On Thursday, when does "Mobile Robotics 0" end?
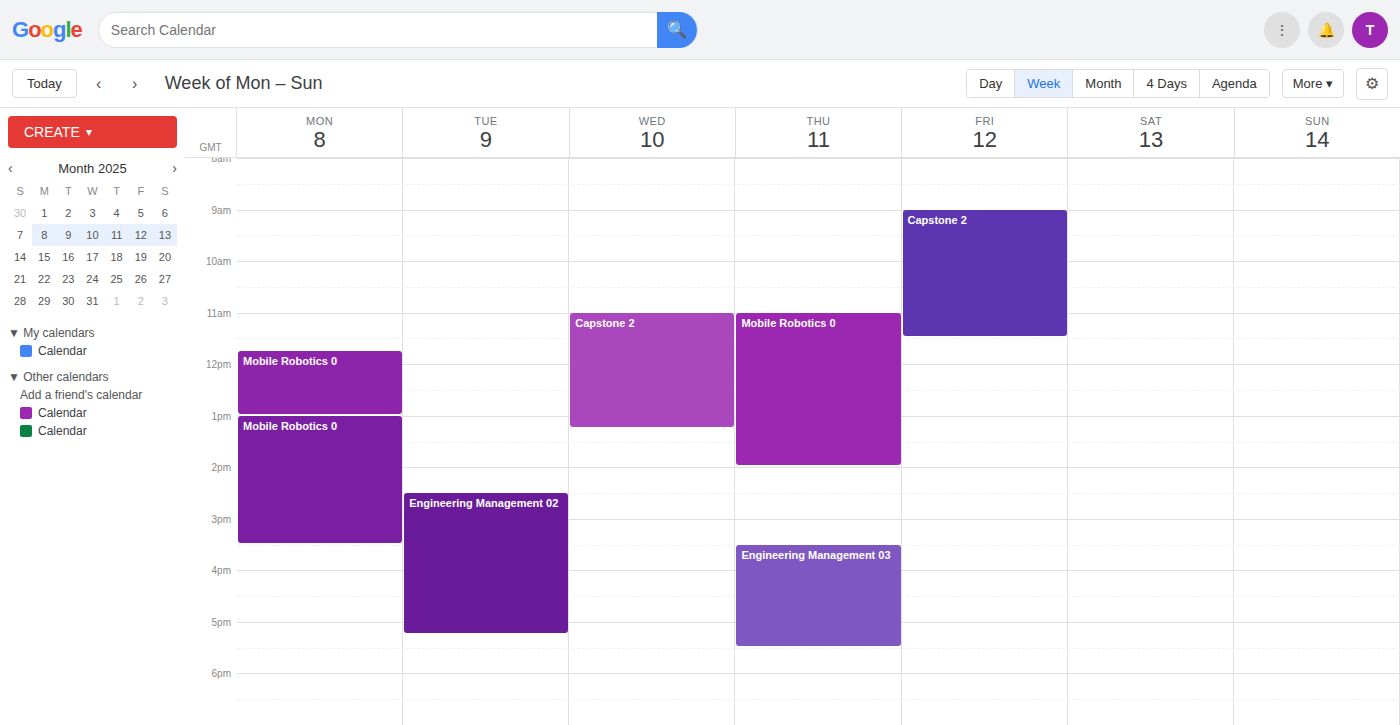
2:00 PM